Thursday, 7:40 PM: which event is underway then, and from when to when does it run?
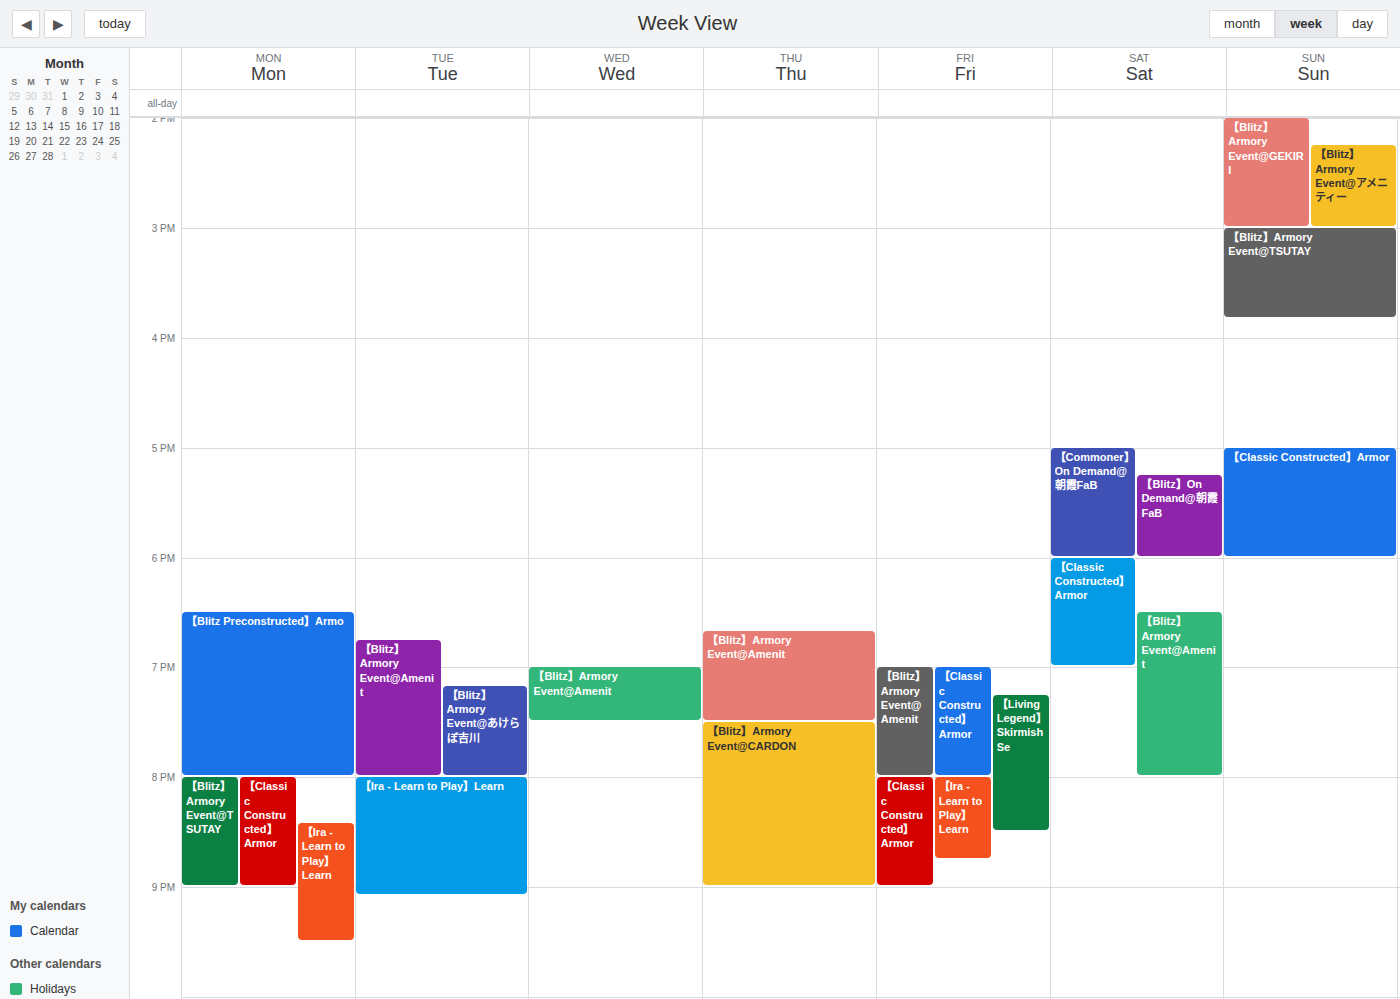
"【Blitz】Armory Event@CARDON", 7:30 PM to 9:00 PM